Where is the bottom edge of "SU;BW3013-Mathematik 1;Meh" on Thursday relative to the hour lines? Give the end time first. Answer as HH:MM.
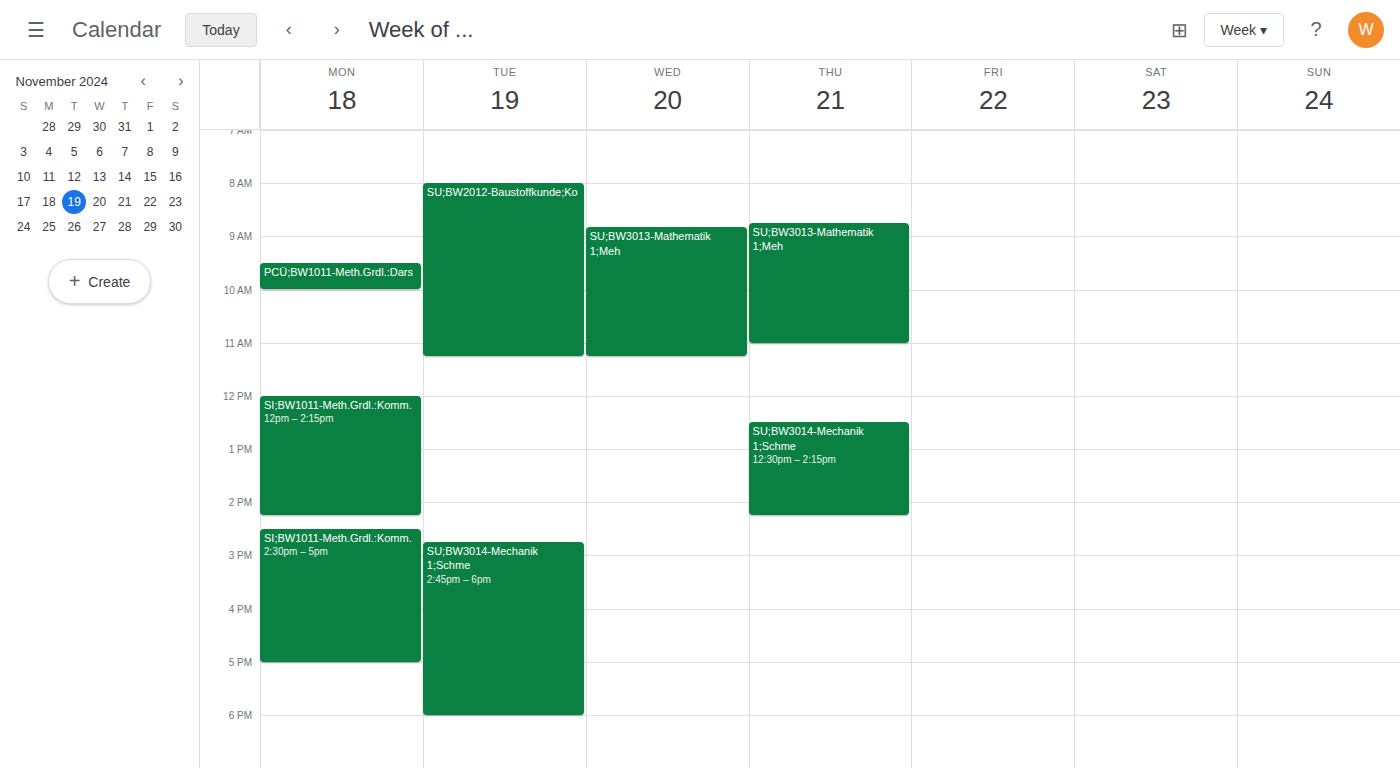
11:00 -- exactly on the 11:00 line.